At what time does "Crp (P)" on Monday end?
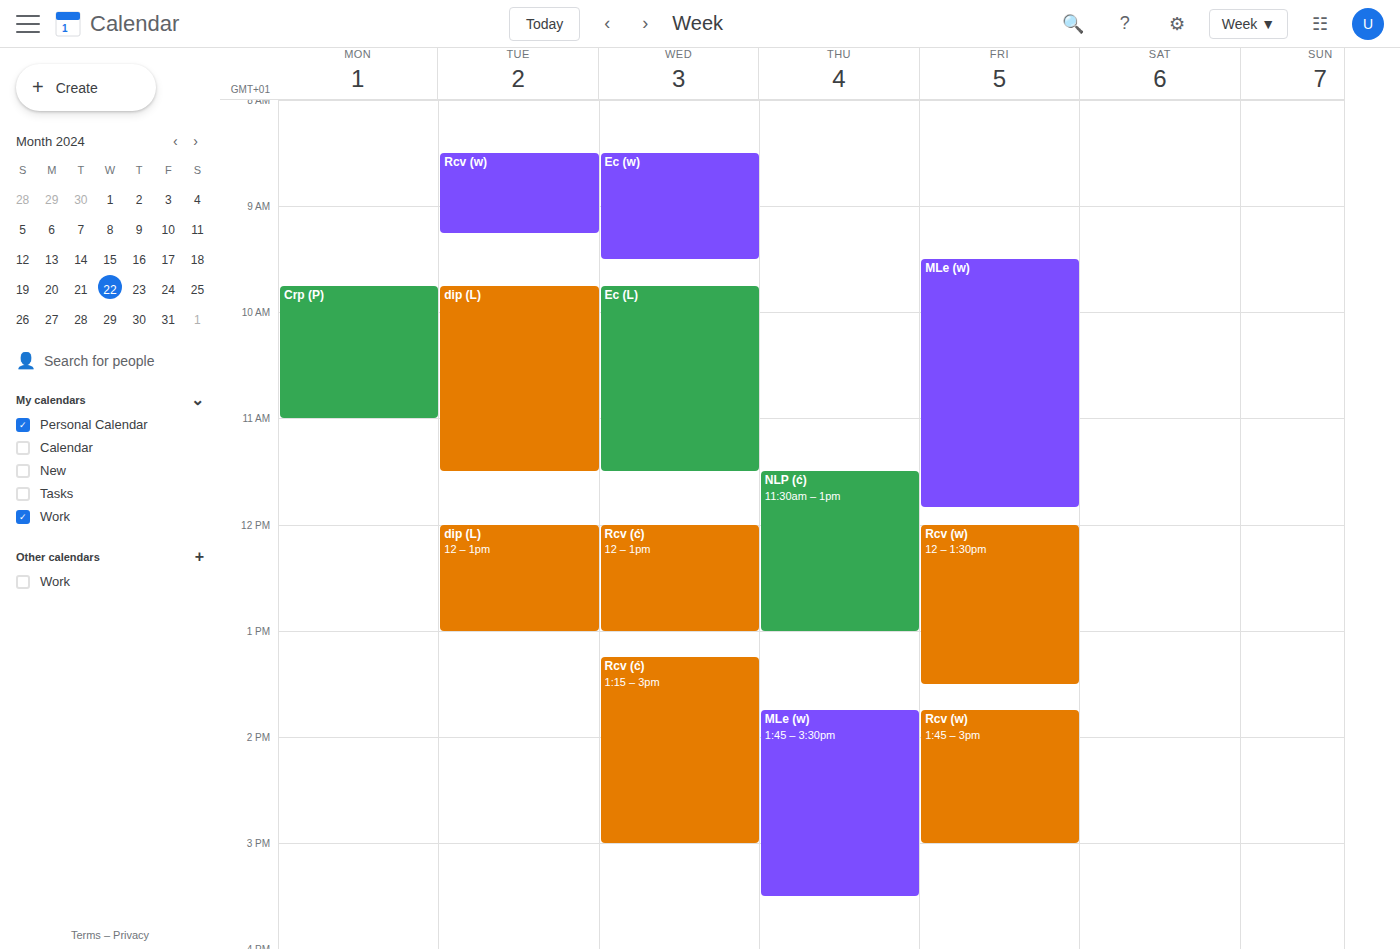
11:00 AM